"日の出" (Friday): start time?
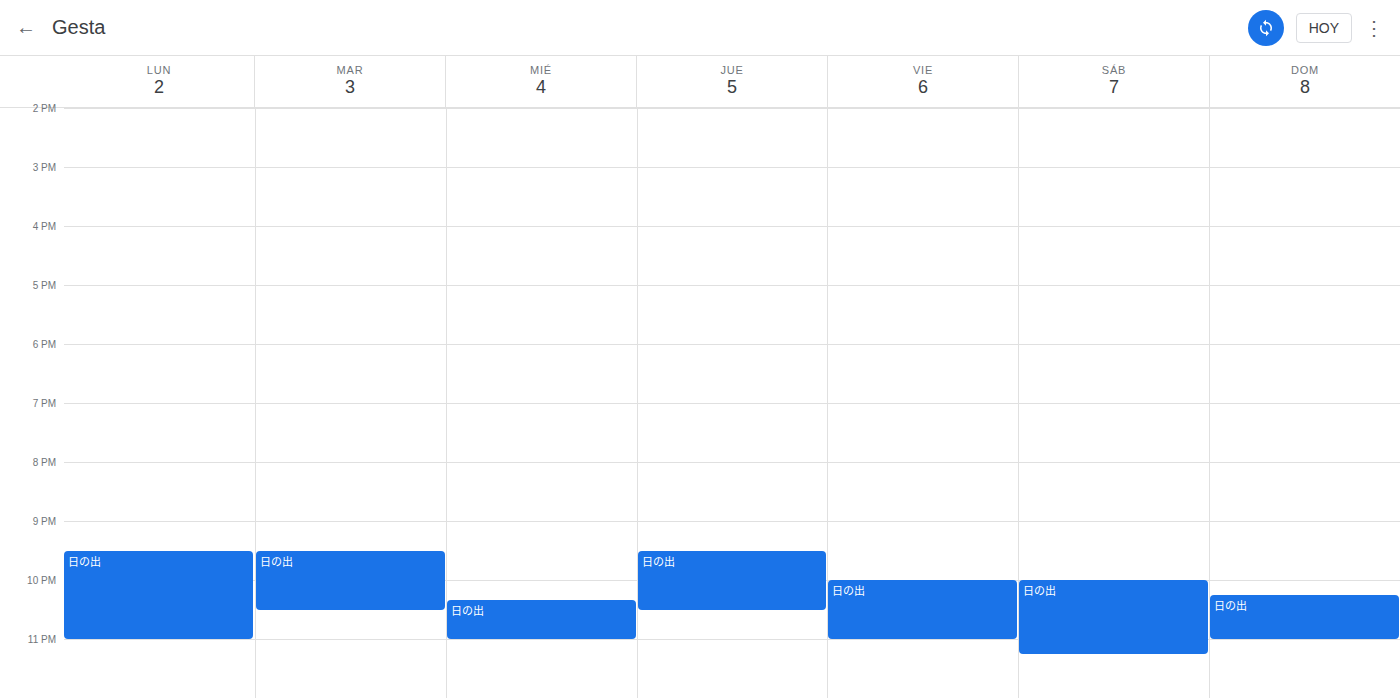
22:00